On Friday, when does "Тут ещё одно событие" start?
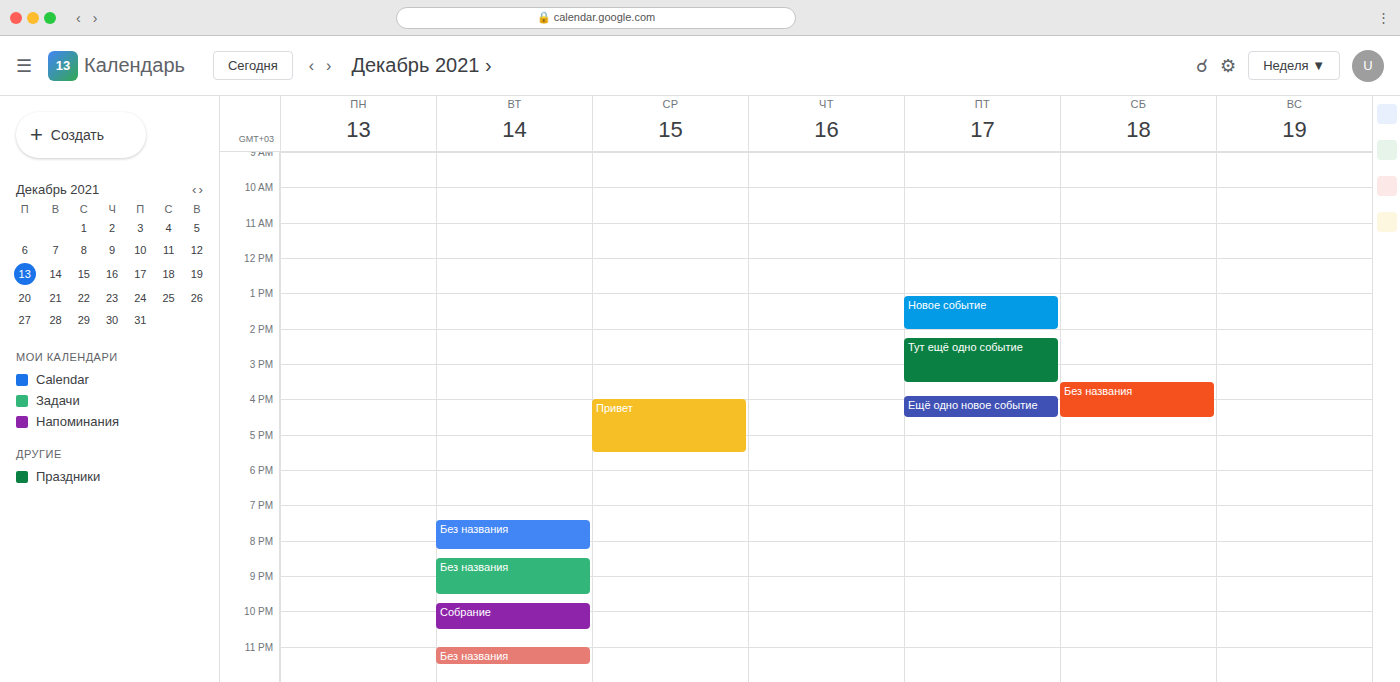
14:15